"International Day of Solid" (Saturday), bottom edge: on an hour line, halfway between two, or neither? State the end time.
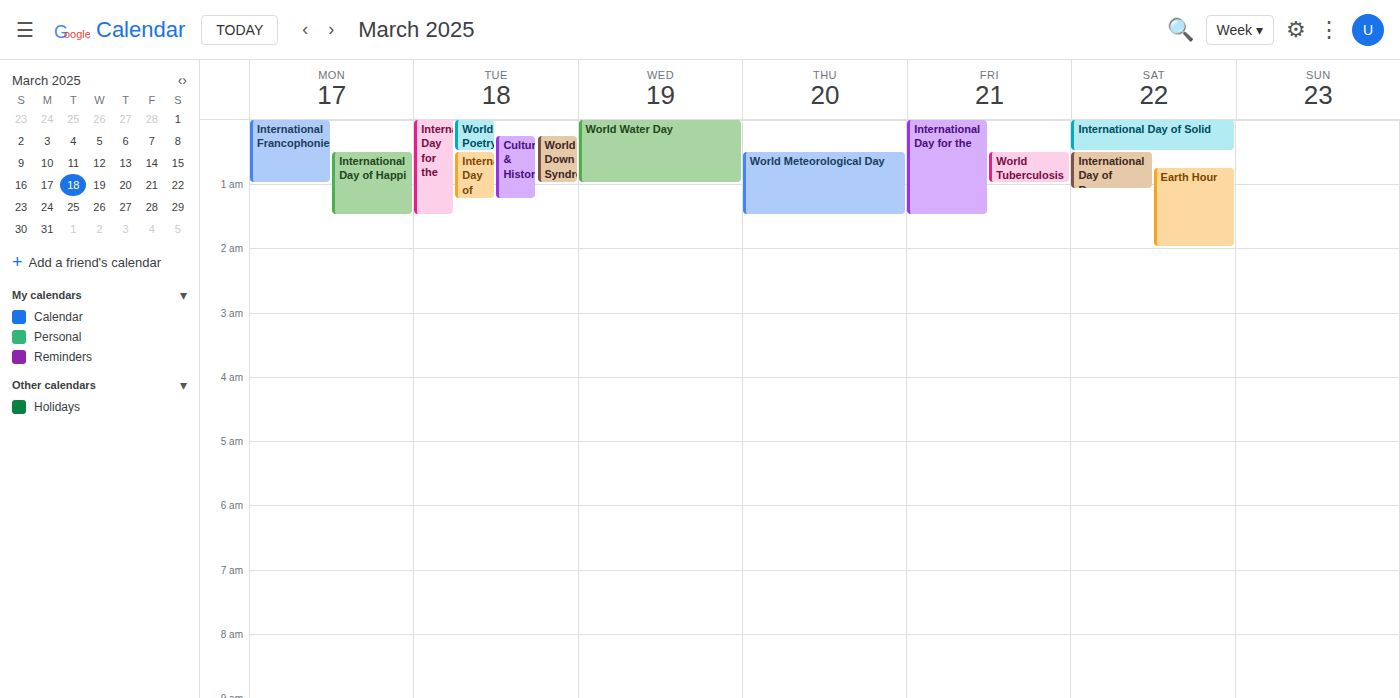
12:30 AM -- halfway between the 12 AM and 1 AM lines.